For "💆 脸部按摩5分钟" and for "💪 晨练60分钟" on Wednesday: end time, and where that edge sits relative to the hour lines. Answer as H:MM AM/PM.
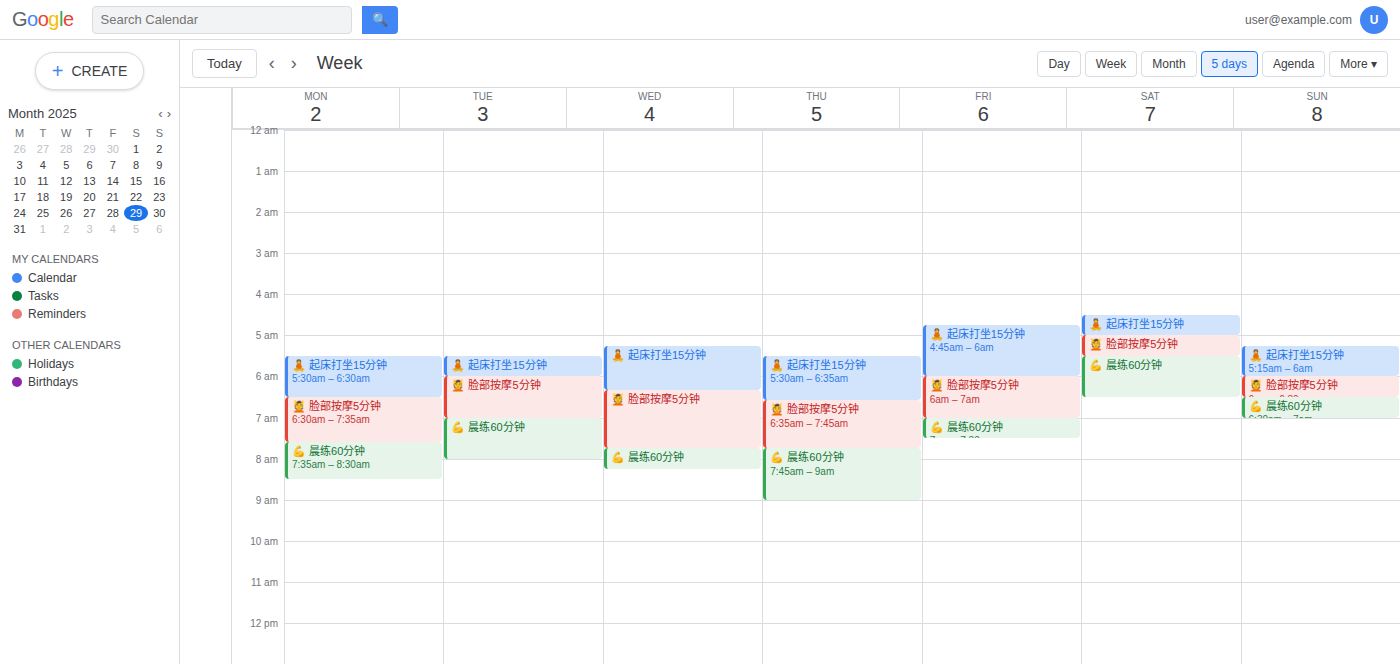
"💆 脸部按摩5分钟": 7:45 AM, neither: three quarters of the way from the 7 AM line to the 8 AM line. "💪 晨练60分钟": 8:15 AM, neither: a quarter of the way from the 8 AM line to the 9 AM line.